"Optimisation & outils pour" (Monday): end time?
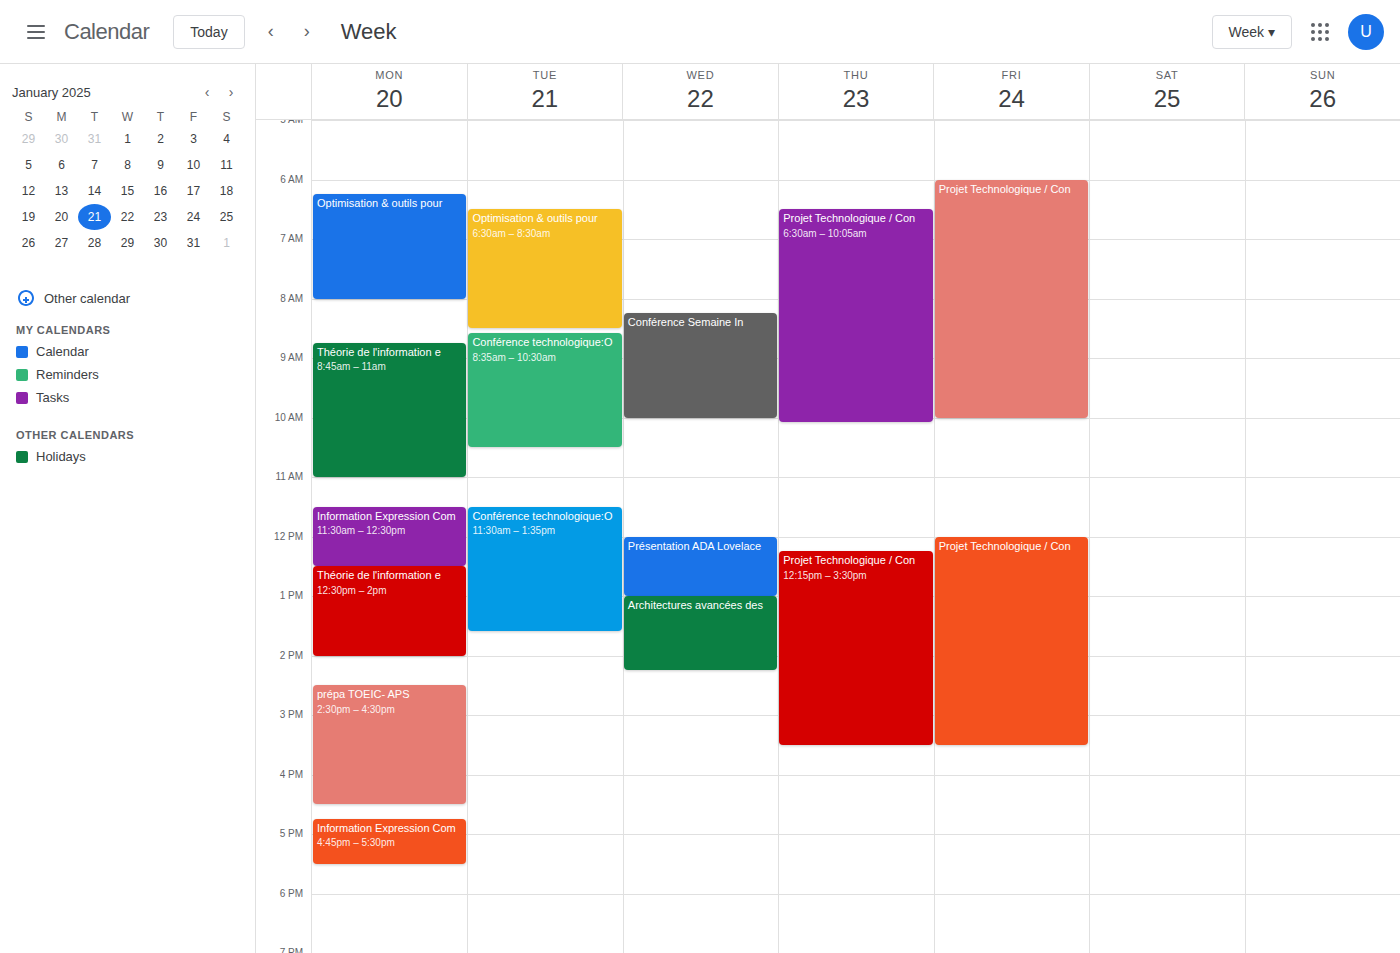
8:00 AM